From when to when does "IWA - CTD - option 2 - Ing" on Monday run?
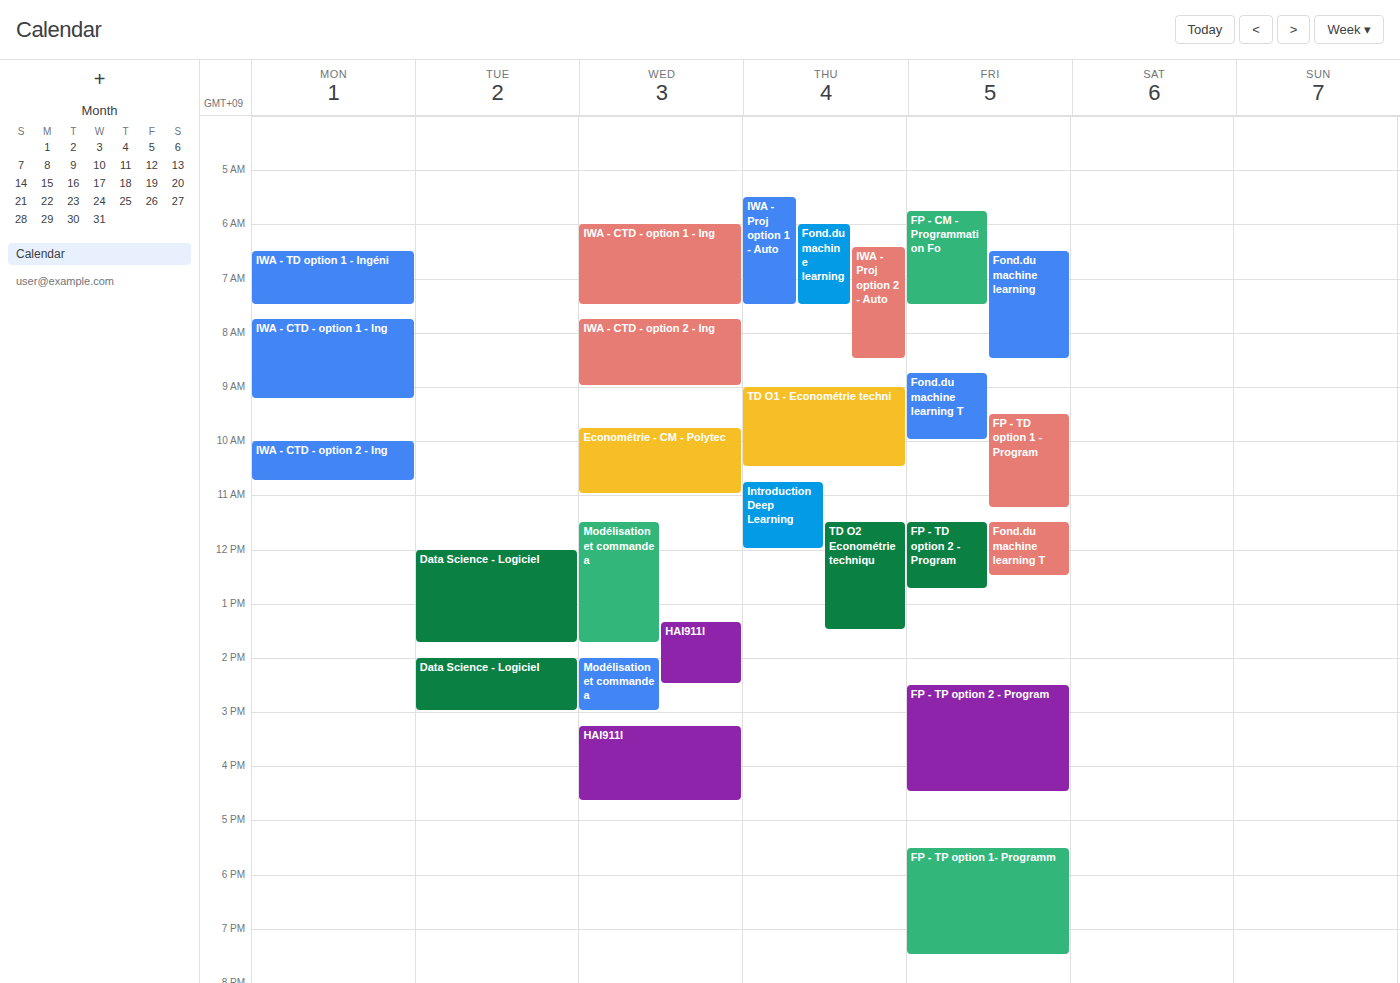
10:00 AM to 10:45 AM